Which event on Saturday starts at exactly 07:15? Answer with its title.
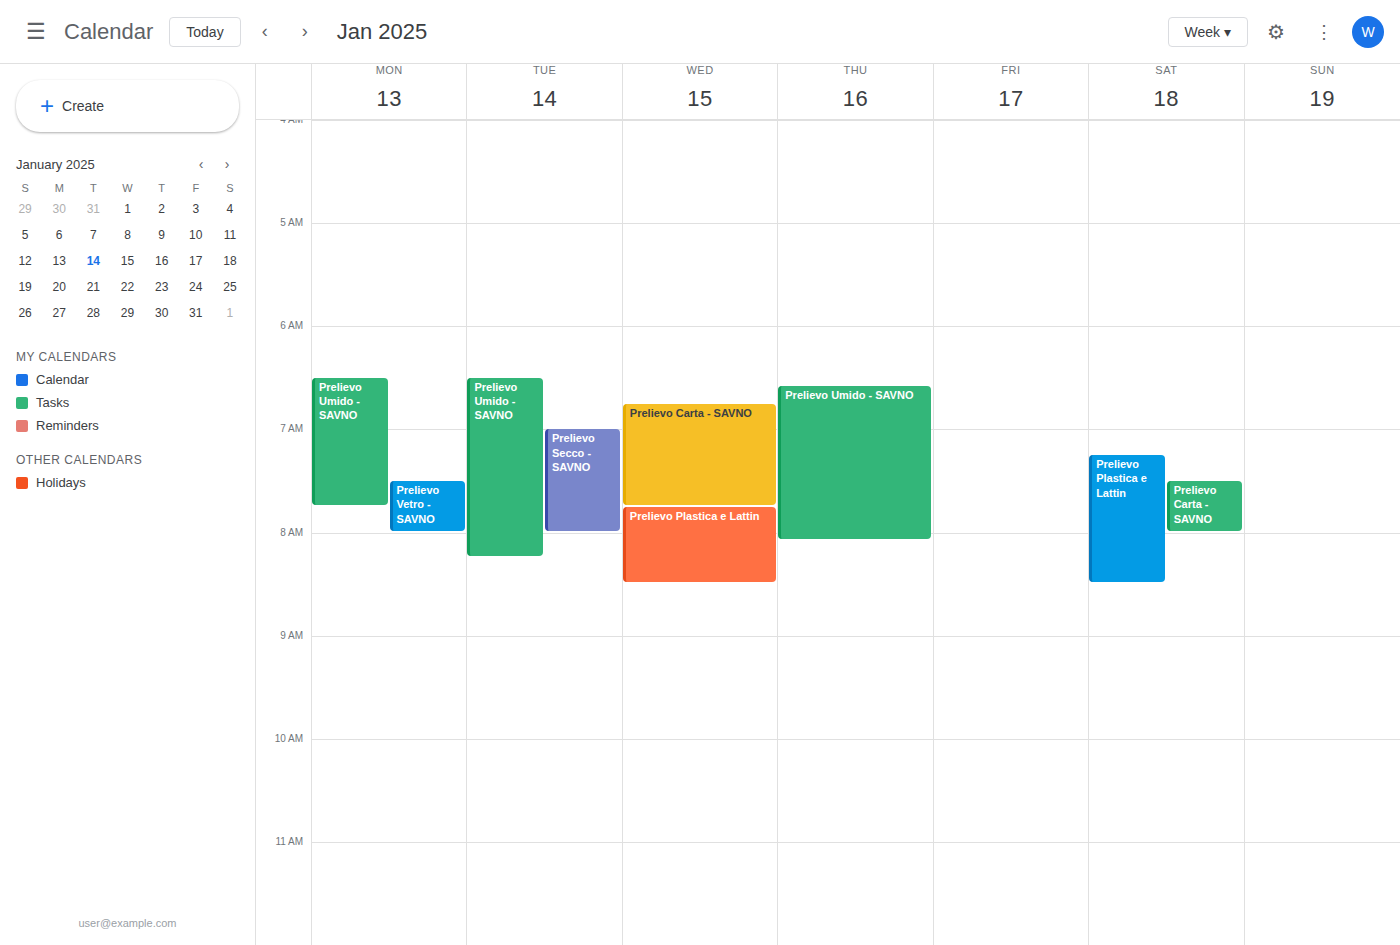
"Prelievo Plastica e Lattin"